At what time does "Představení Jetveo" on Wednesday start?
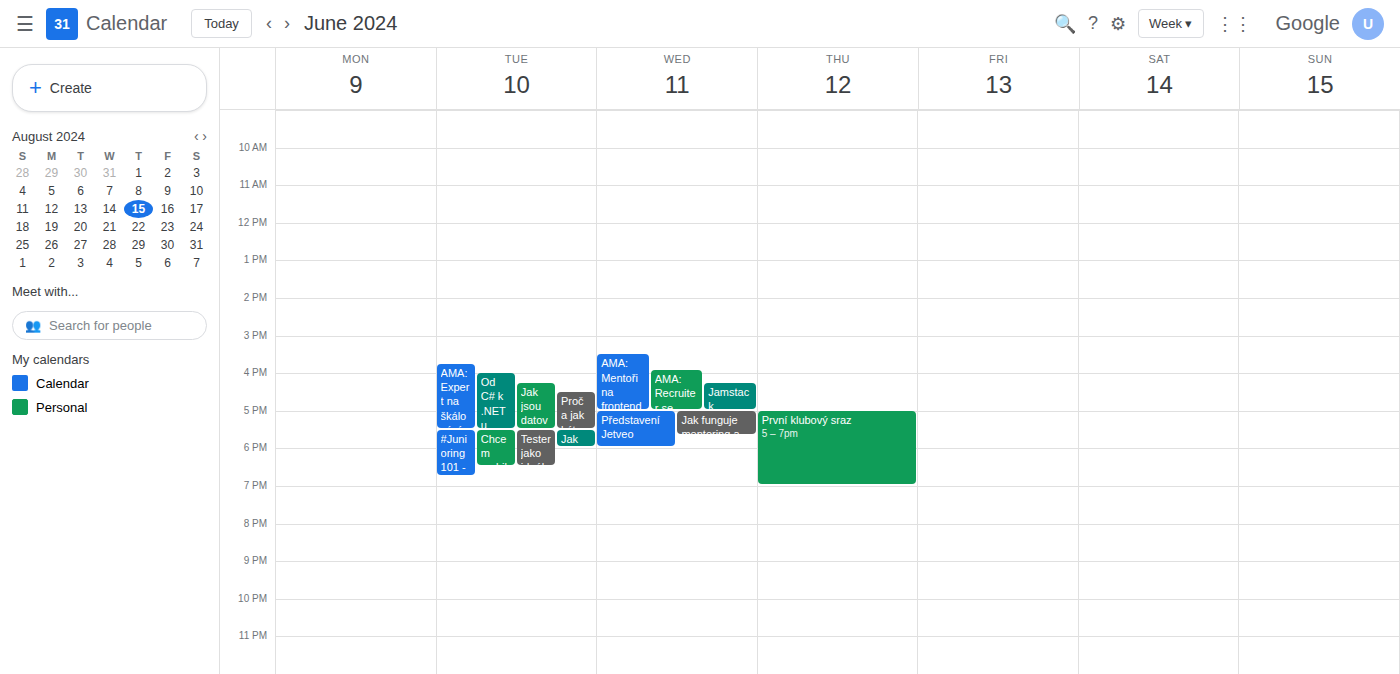
5:00 PM